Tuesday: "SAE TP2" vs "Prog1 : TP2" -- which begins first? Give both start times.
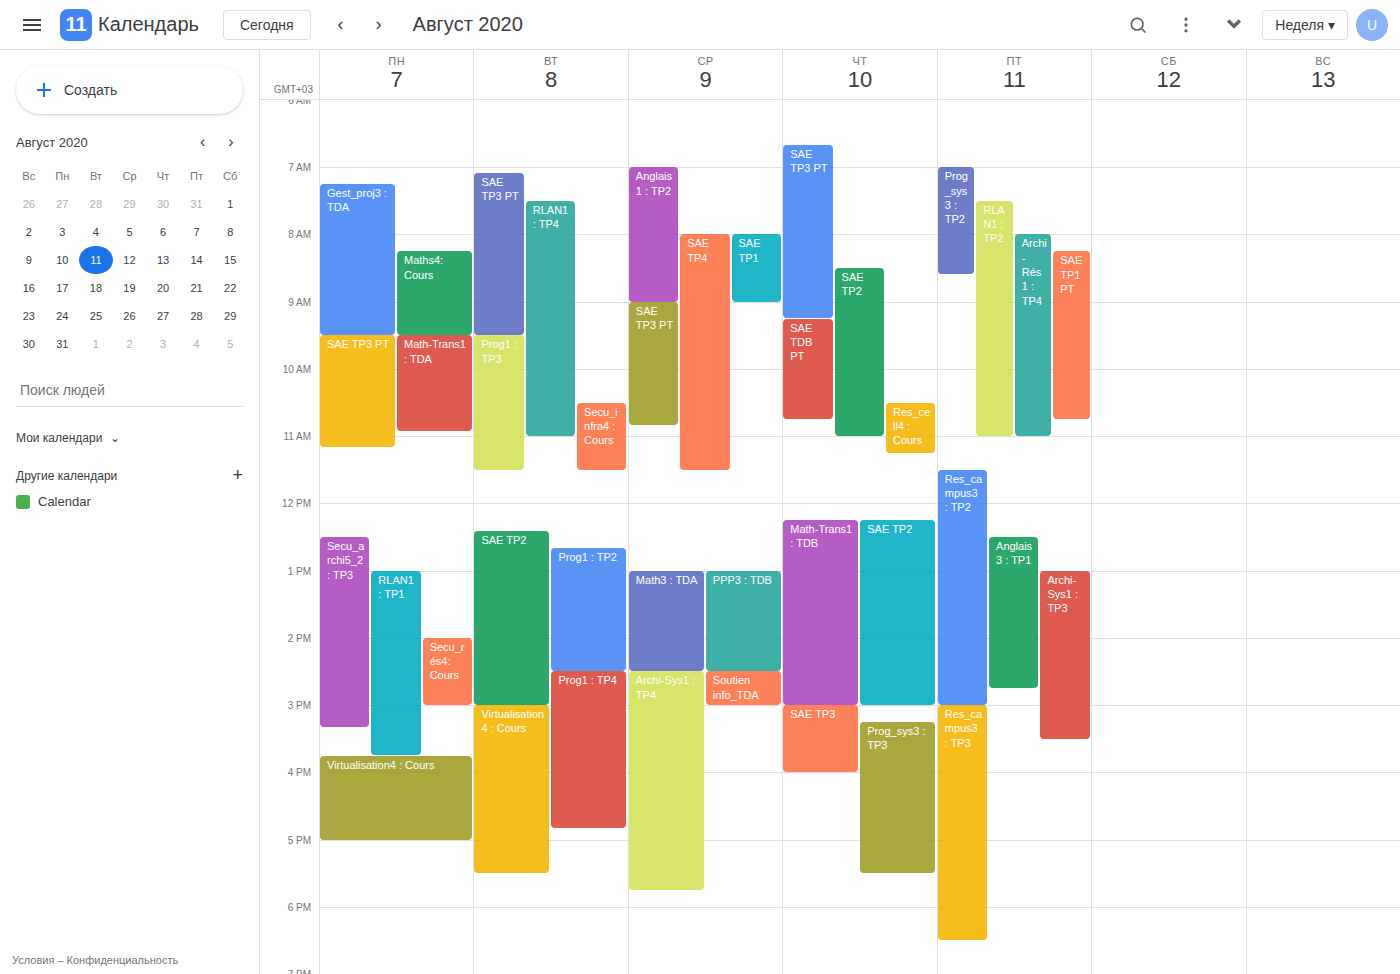
"SAE TP2" 12:25 PM; "Prog1 : TP2" 12:40 PM.